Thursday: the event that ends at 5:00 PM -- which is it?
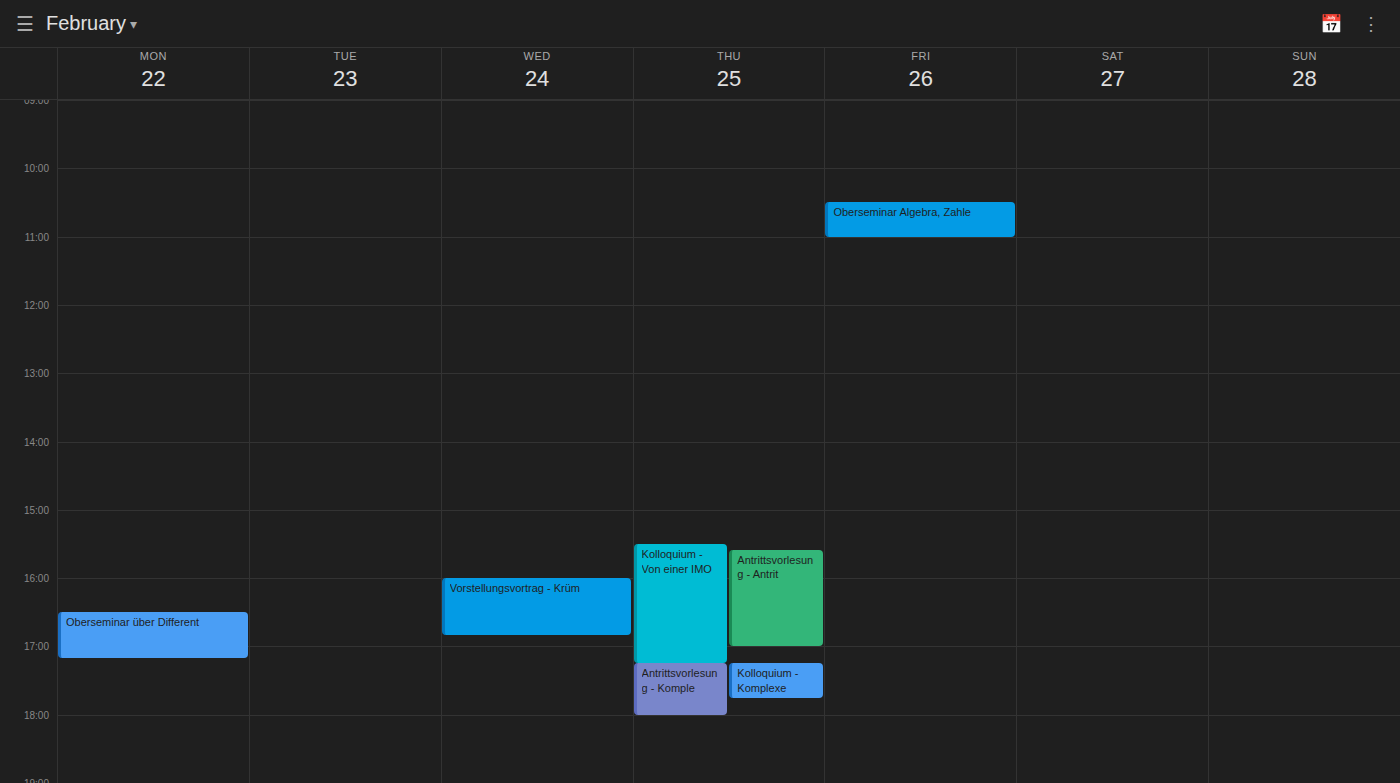
"Antrittsvorlesung - Antrit"